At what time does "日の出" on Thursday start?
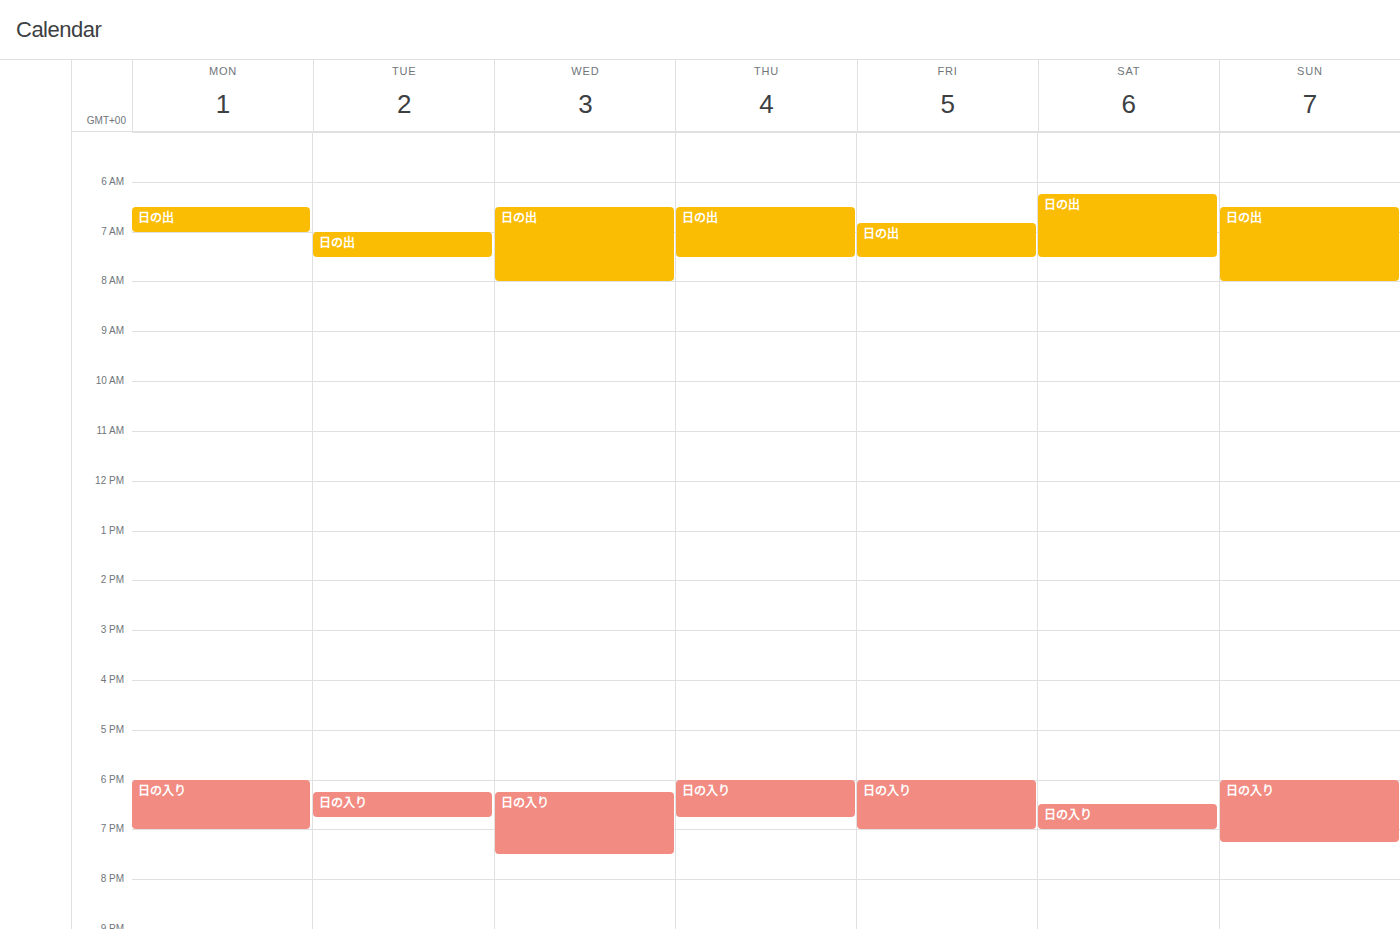
6:30 AM